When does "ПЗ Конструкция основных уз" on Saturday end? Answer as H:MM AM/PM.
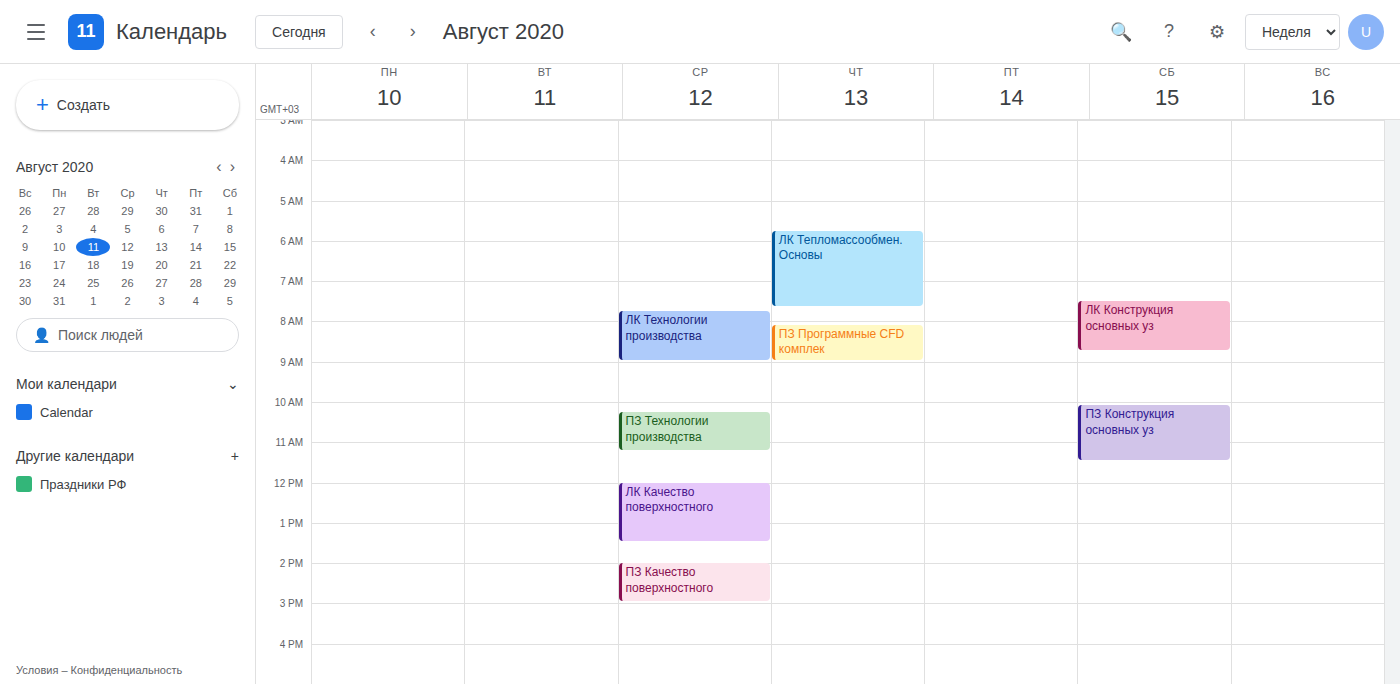
11:30 AM